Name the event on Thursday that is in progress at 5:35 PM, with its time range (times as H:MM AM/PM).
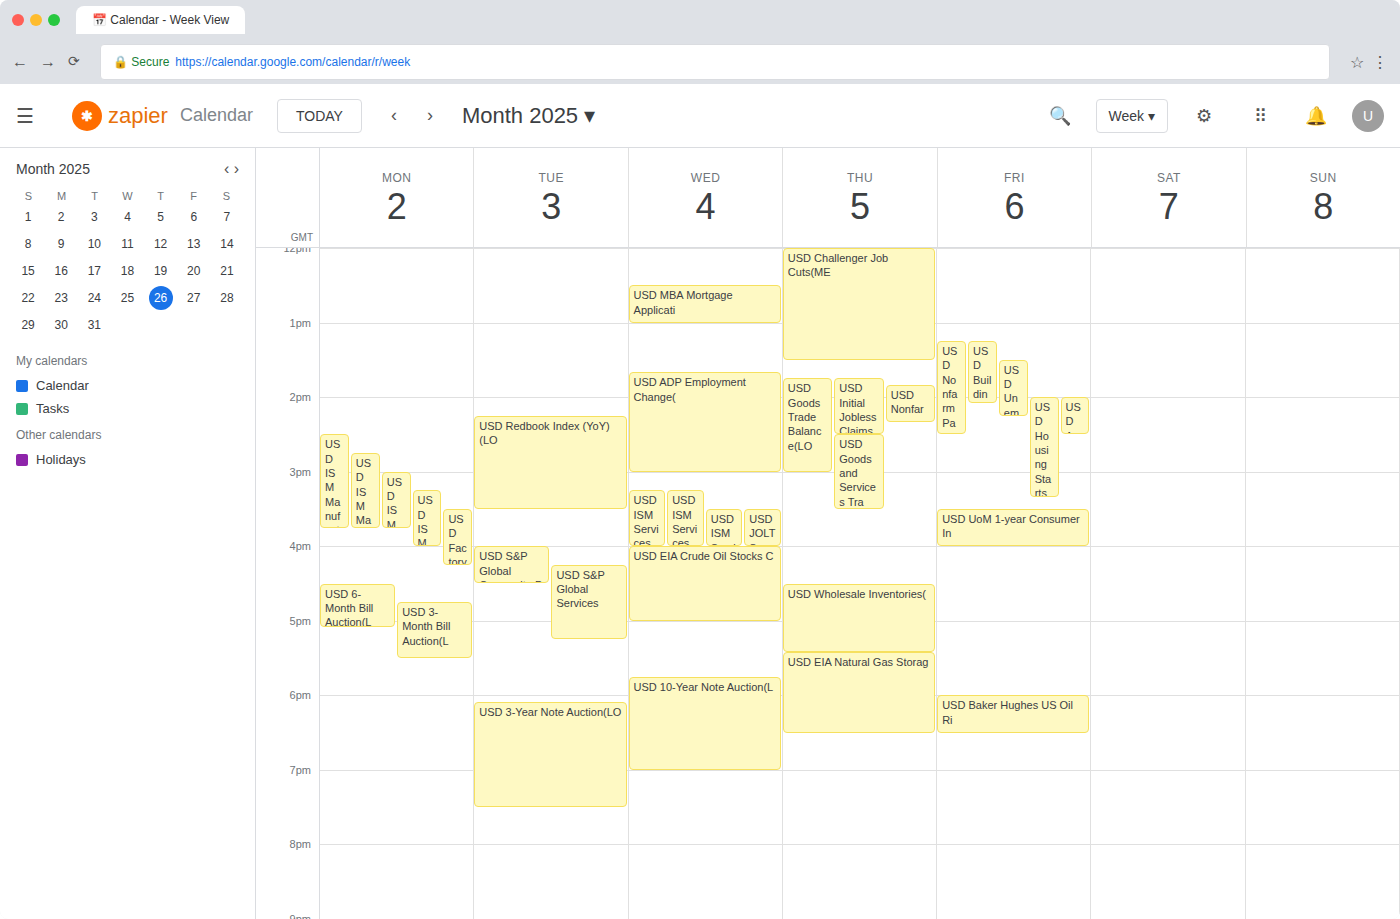
"USD EIA Natural Gas Storag", 5:25 PM to 6:30 PM